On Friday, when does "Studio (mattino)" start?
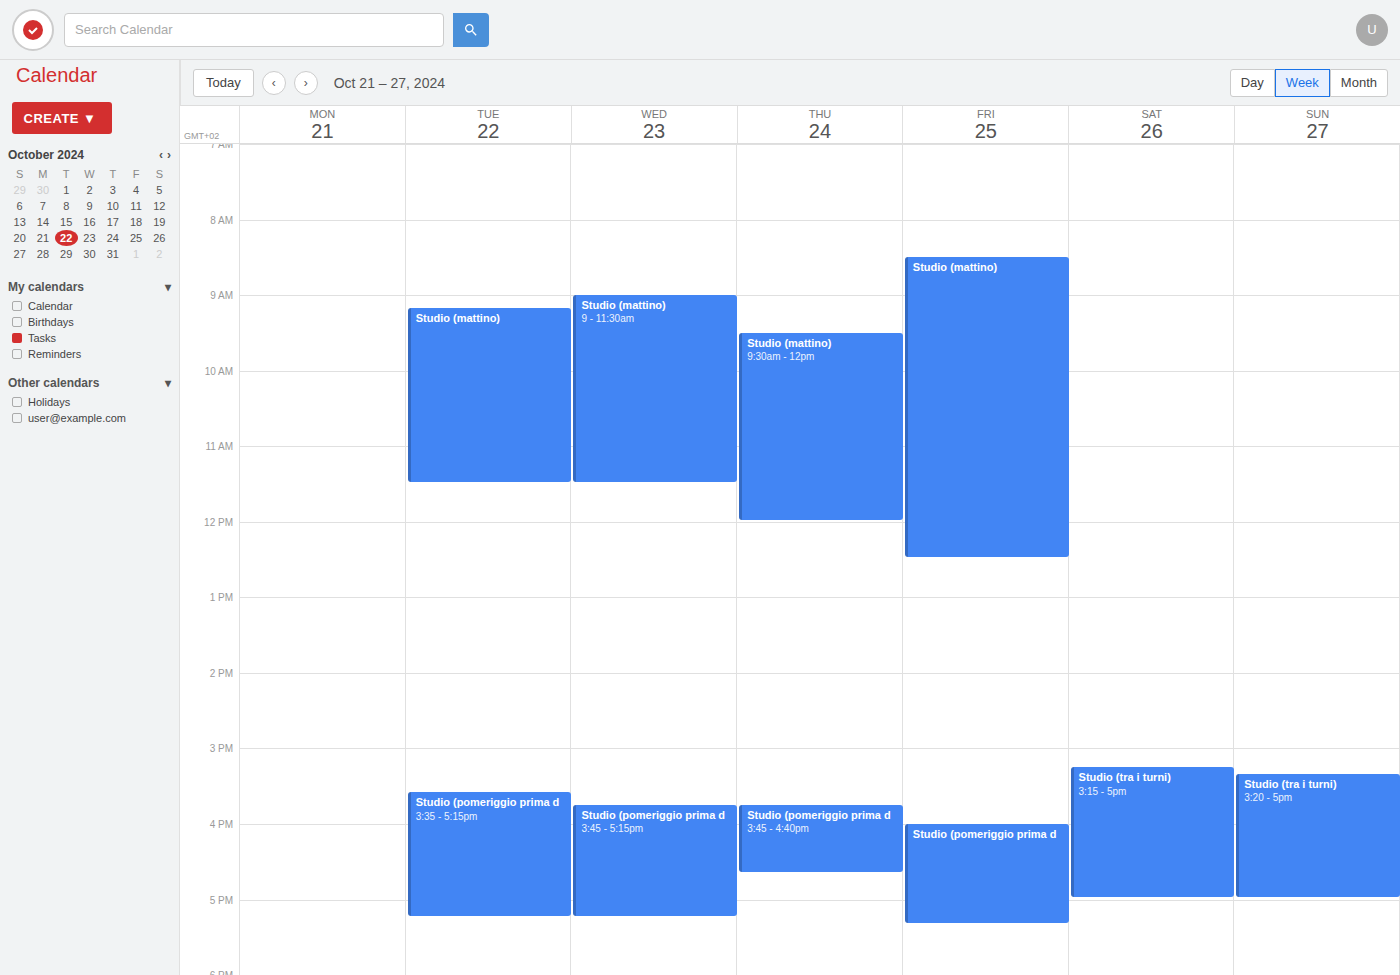
8:30 AM